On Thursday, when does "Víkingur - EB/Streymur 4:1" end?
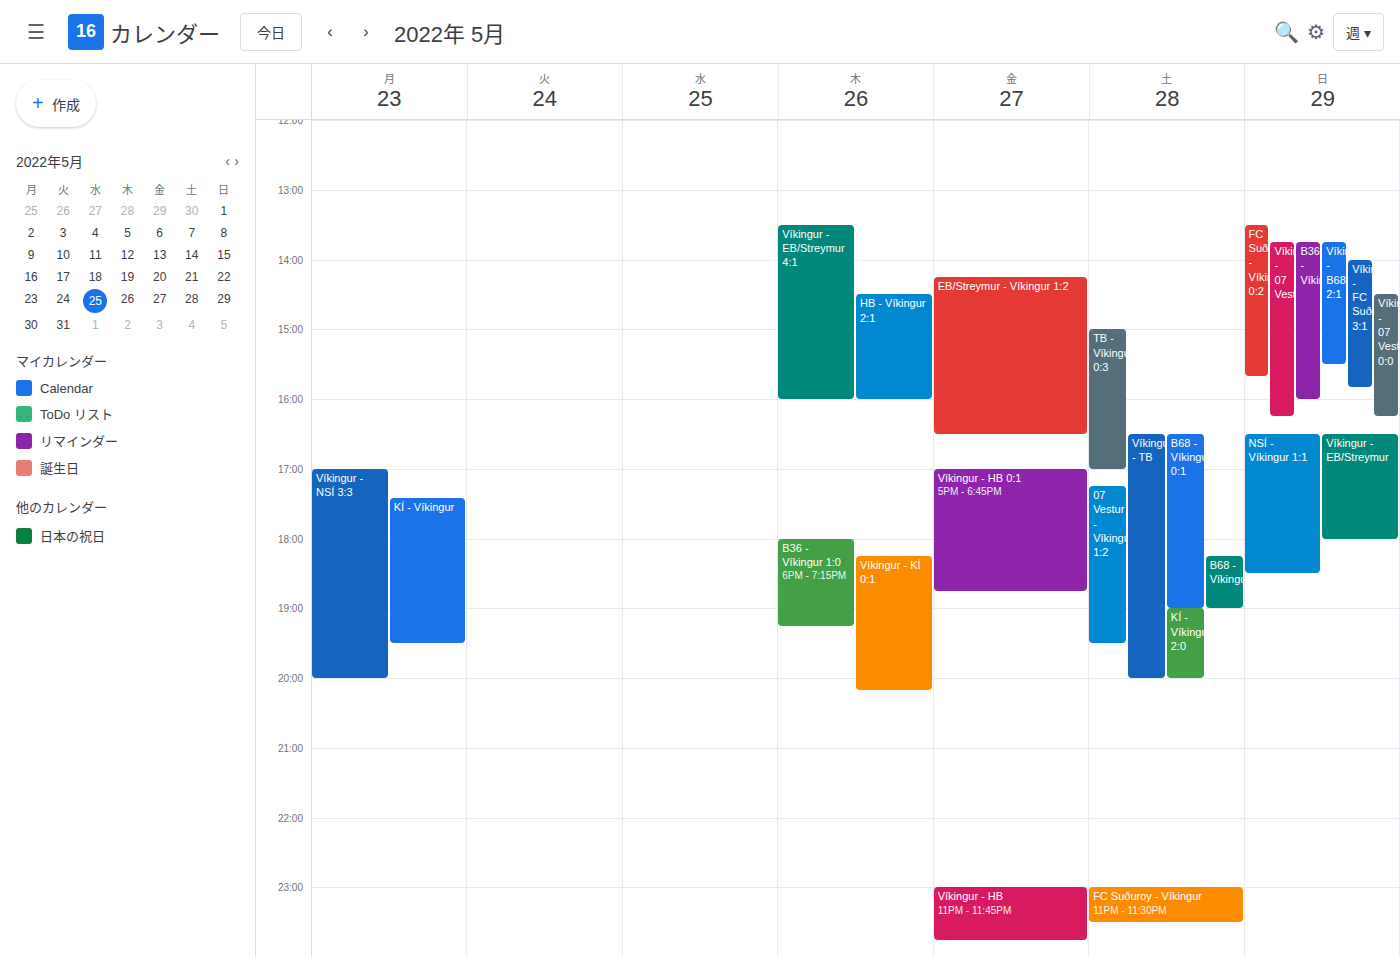
4:00 PM